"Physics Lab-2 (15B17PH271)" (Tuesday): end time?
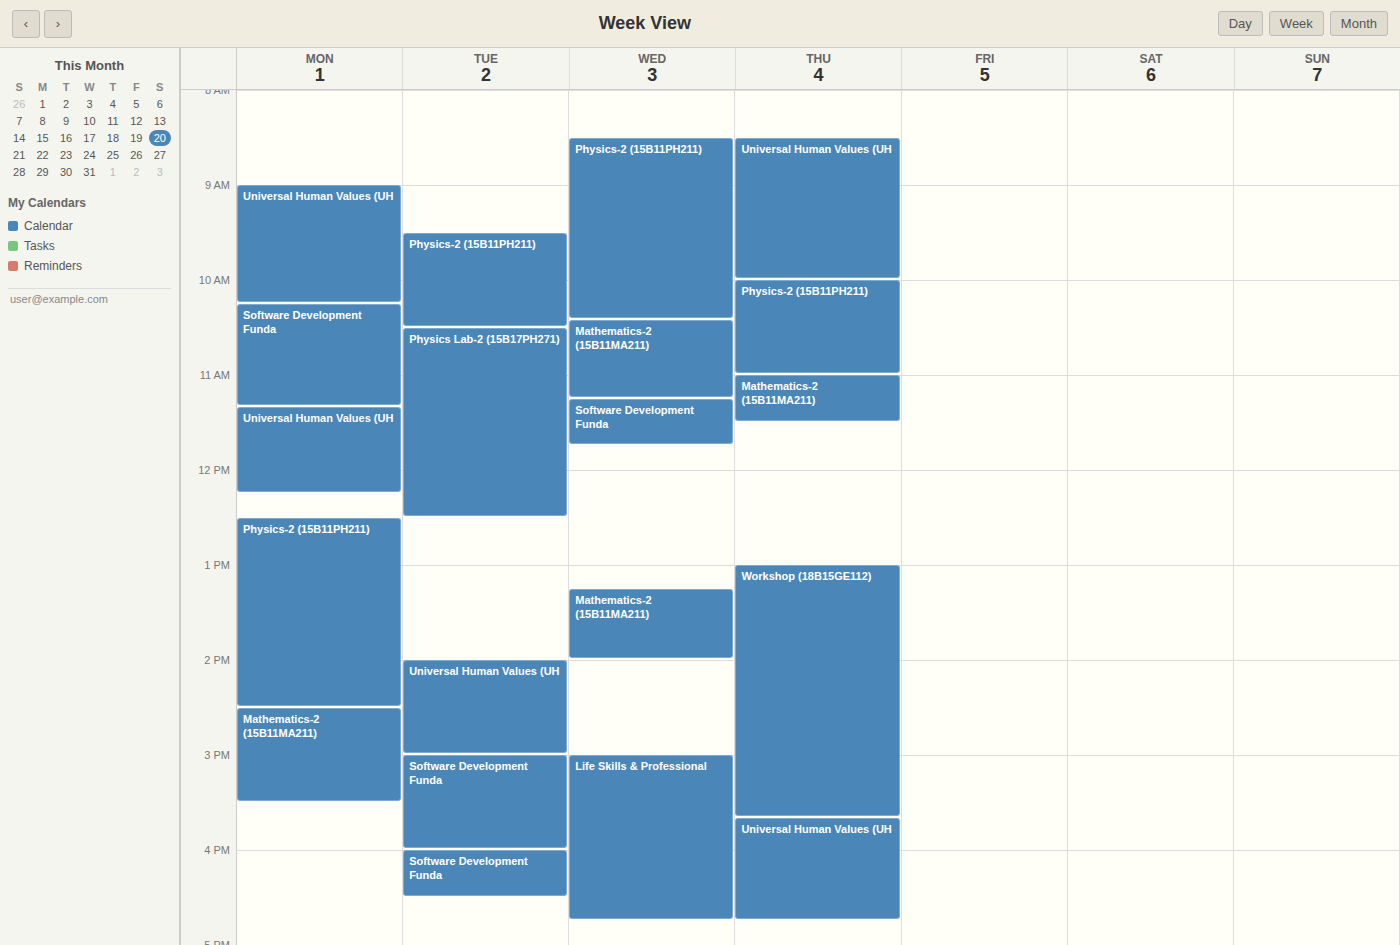
12:30 PM